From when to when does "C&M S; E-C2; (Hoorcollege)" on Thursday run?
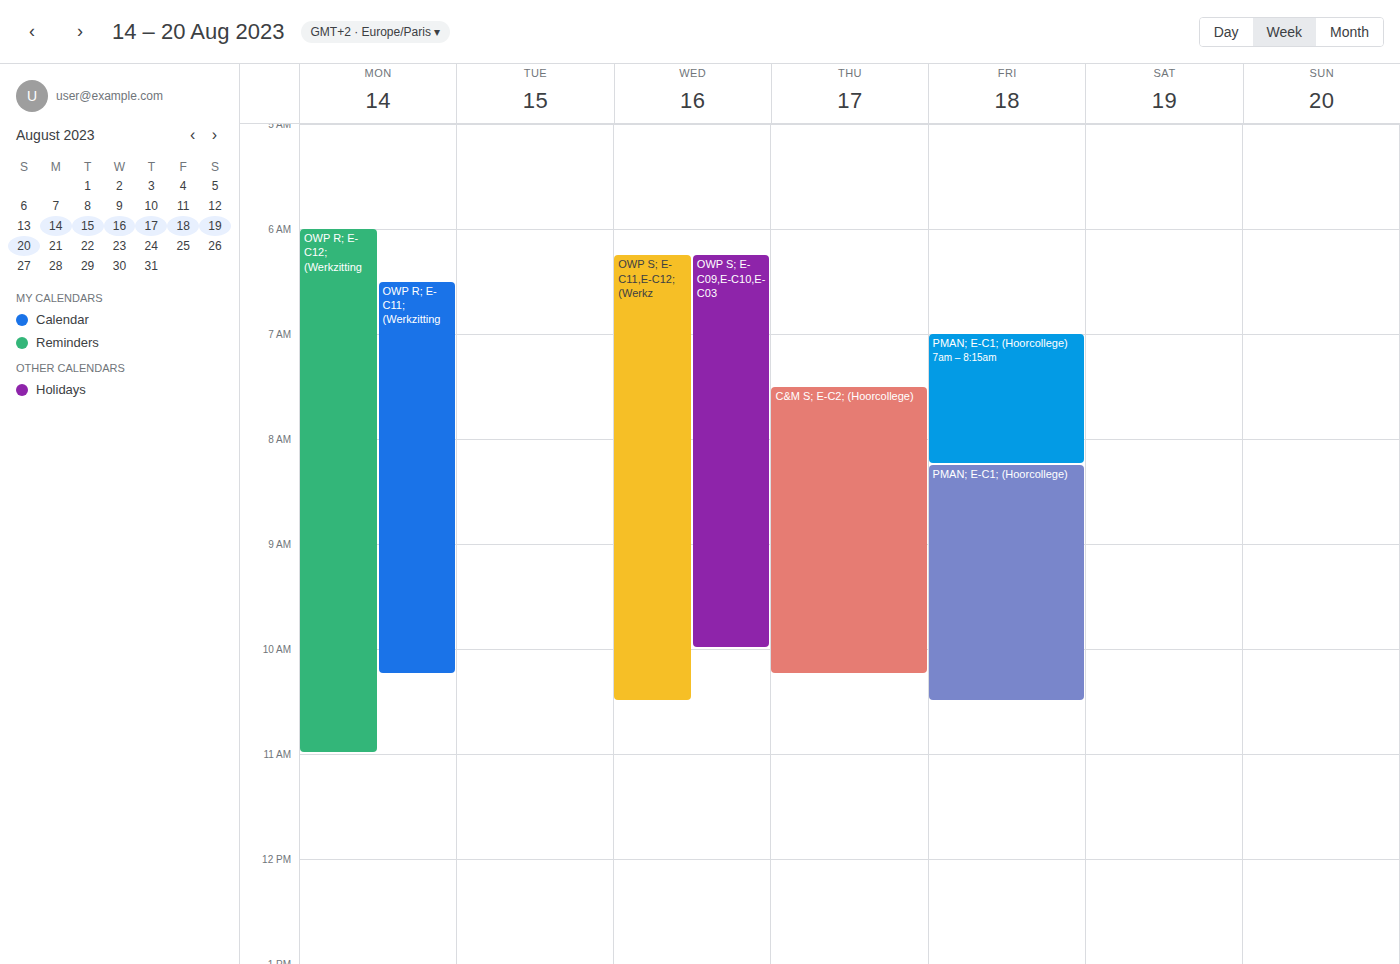
7:30 AM to 10:15 AM